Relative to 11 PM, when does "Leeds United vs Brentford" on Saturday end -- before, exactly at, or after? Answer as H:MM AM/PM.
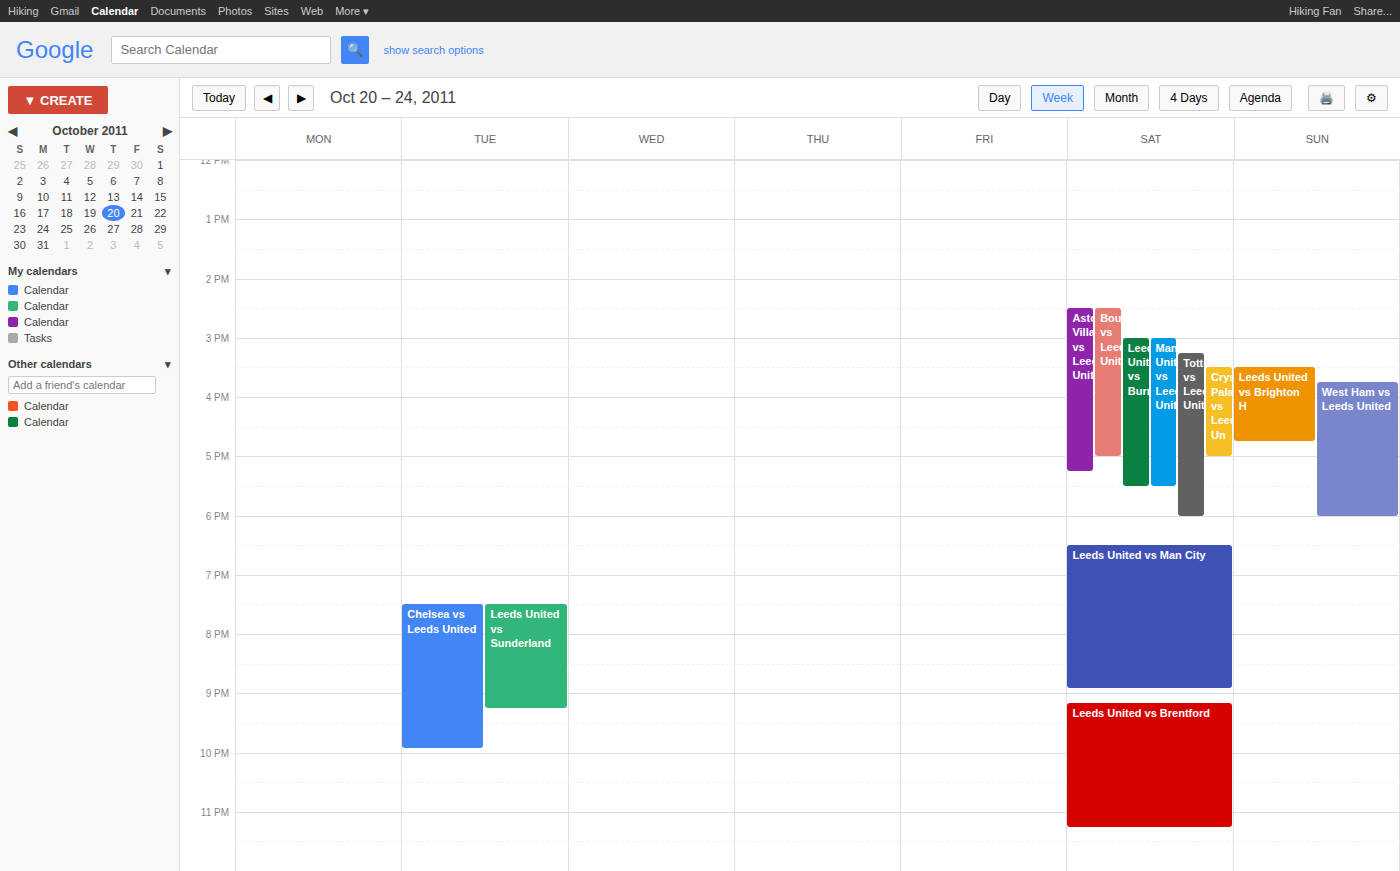
11:15 PM -- after 11 PM, 15 minutes below the 11 PM line.